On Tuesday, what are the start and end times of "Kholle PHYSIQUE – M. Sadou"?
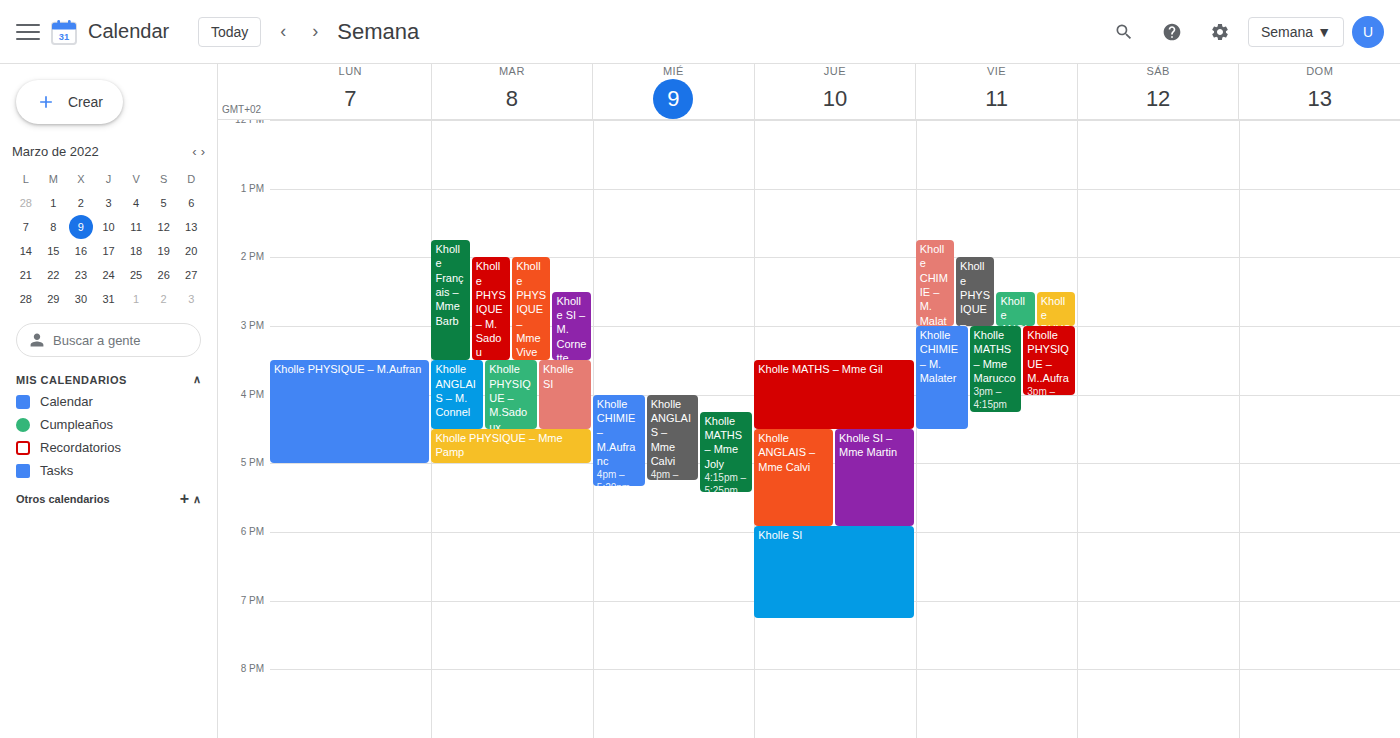
2:00 PM to 3:30 PM